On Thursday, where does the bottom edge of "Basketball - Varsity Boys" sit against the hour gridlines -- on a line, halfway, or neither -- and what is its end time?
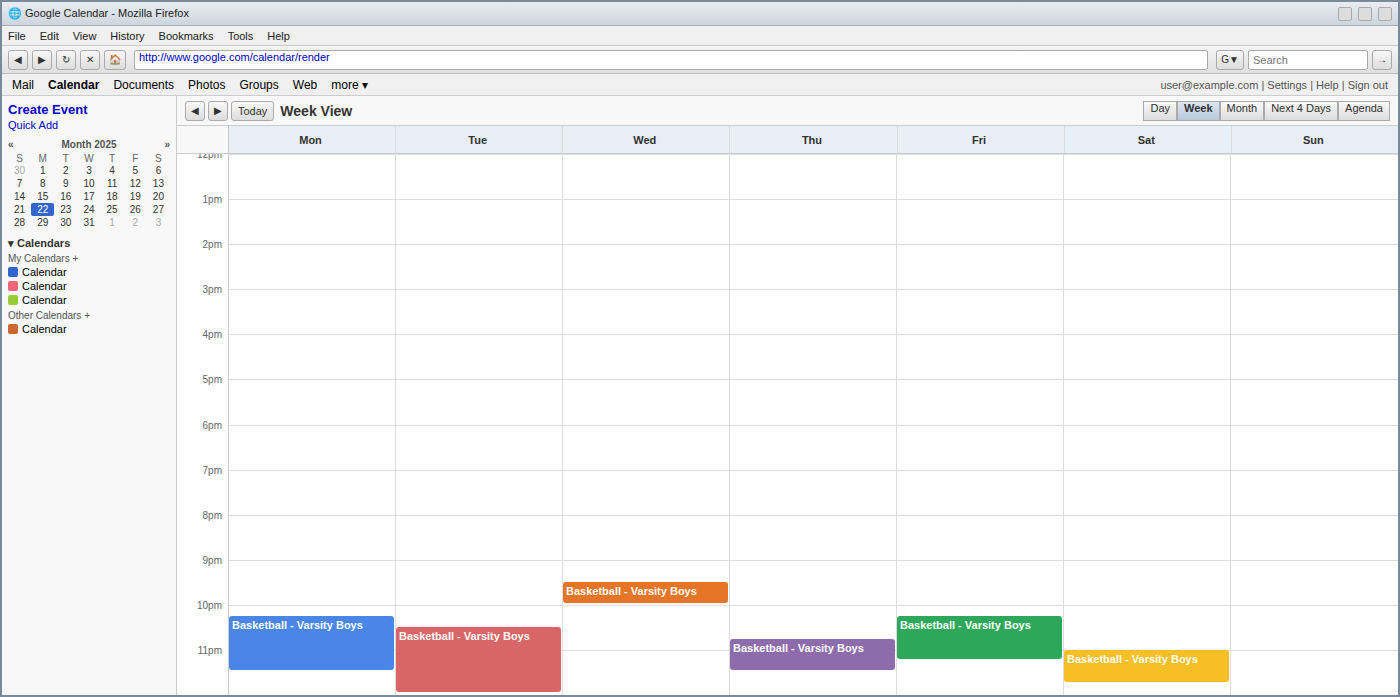
11:30 PM -- halfway between the 11 PM and 12 AM lines.